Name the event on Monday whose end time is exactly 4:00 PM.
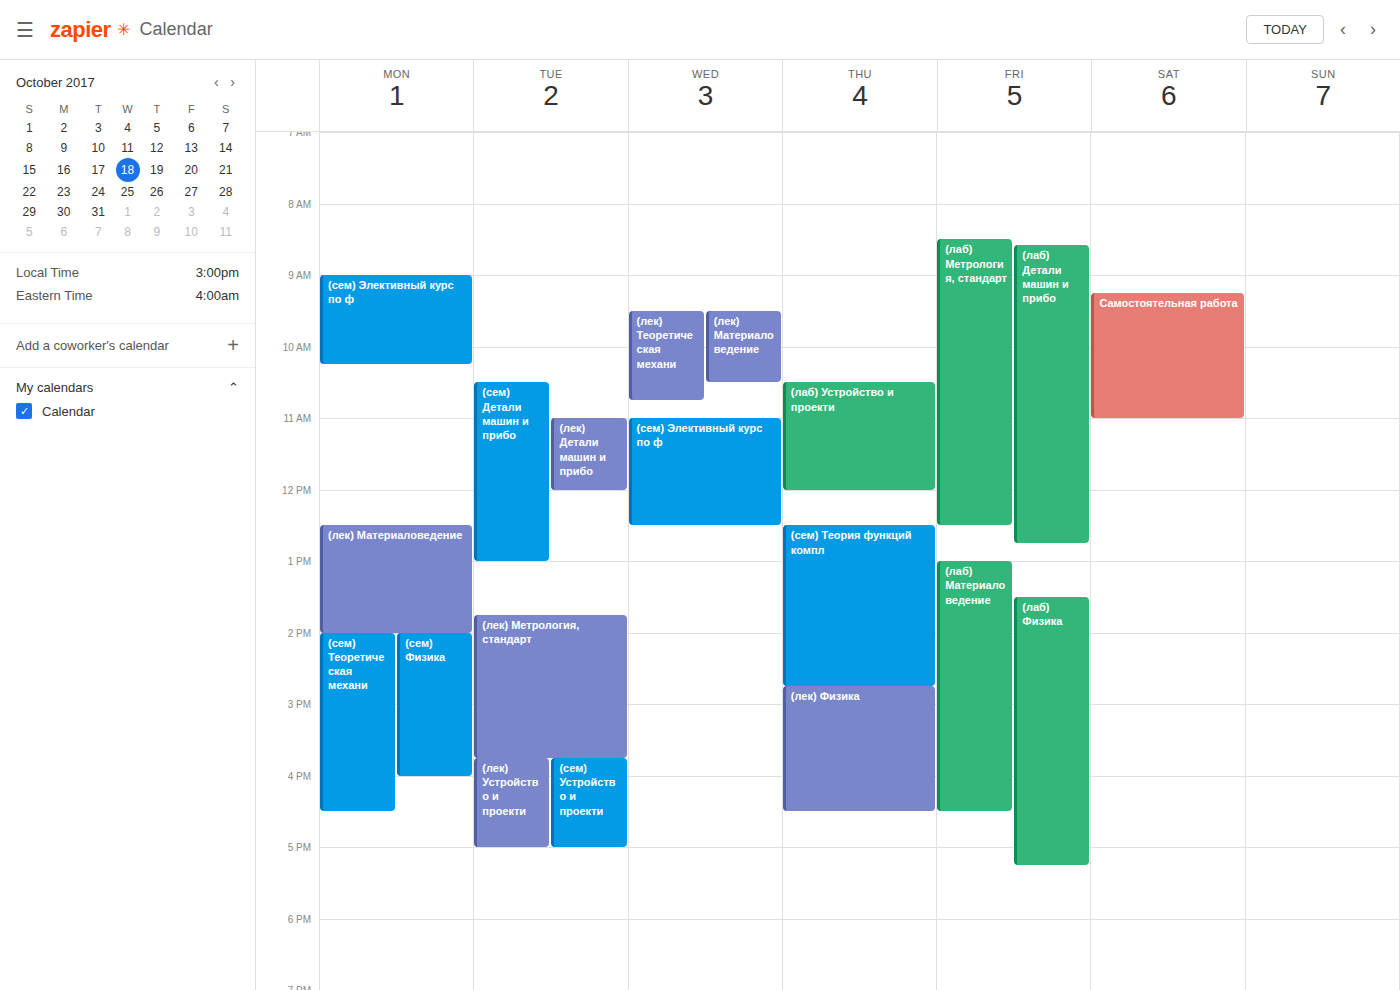
"(сем) Физика"